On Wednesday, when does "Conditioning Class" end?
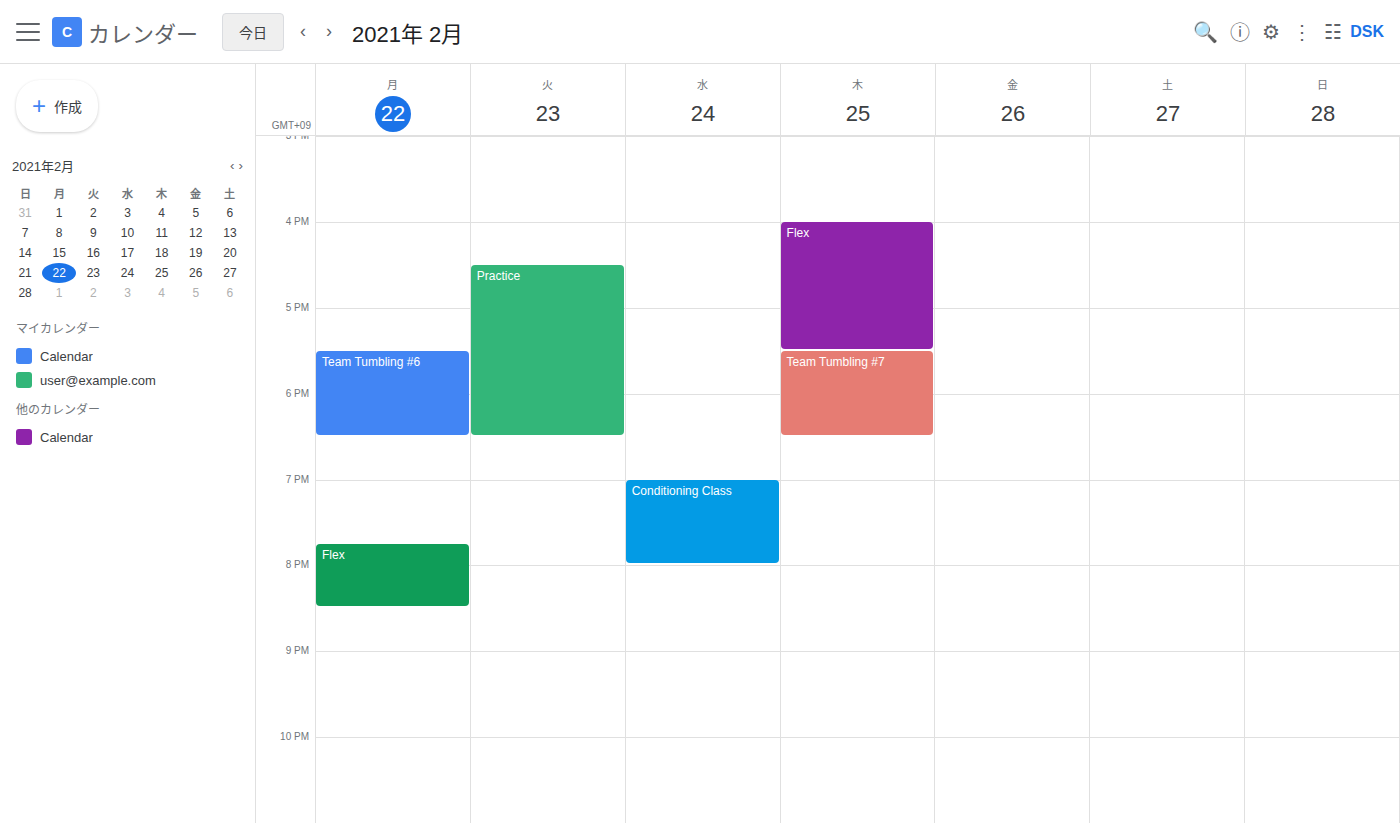
20:00